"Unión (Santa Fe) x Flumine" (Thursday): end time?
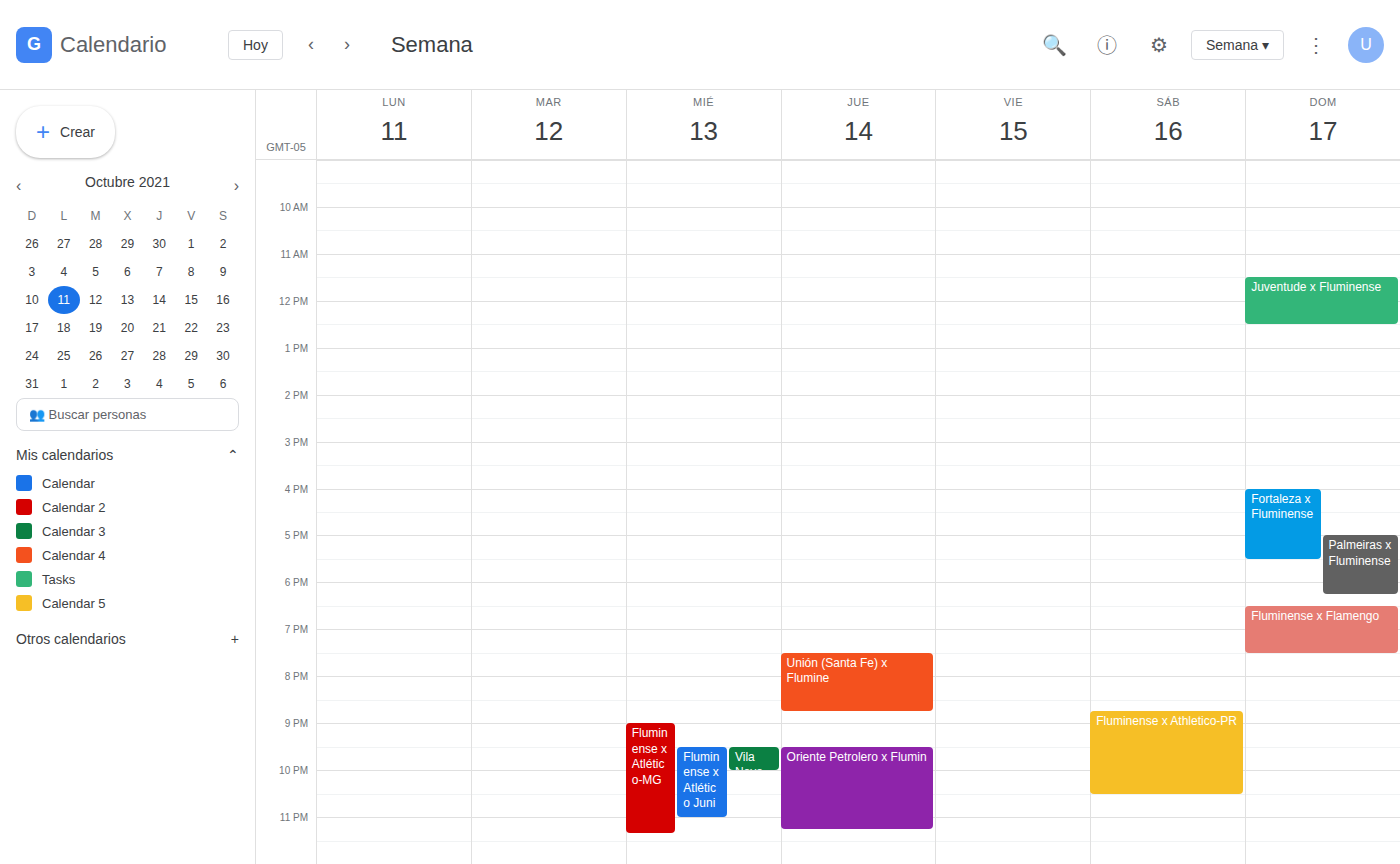
20:45